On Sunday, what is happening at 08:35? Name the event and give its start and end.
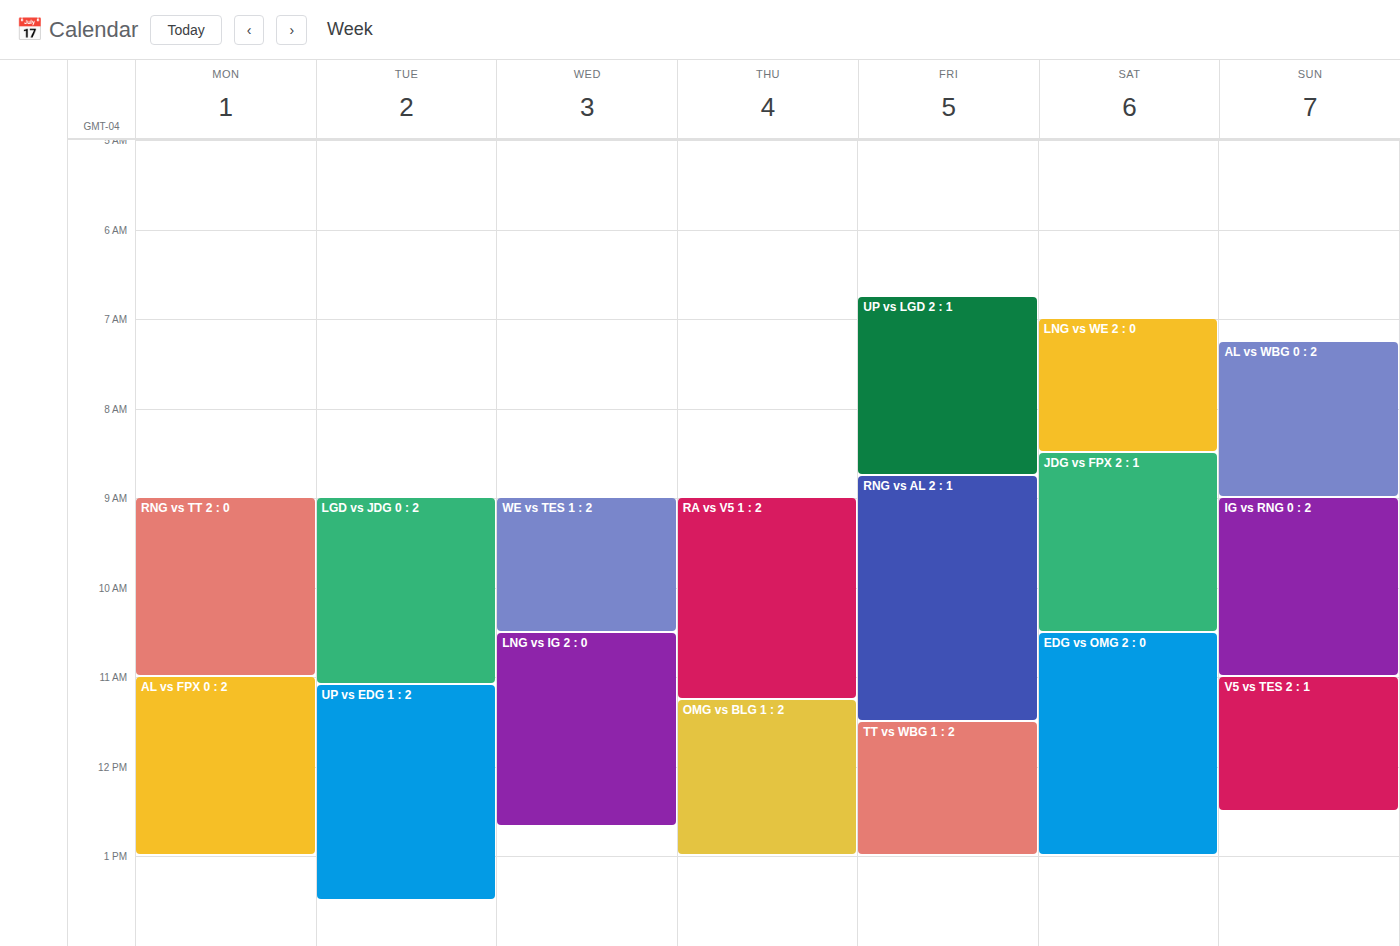
"AL vs WBG 0 : 2", 07:15 to 09:00